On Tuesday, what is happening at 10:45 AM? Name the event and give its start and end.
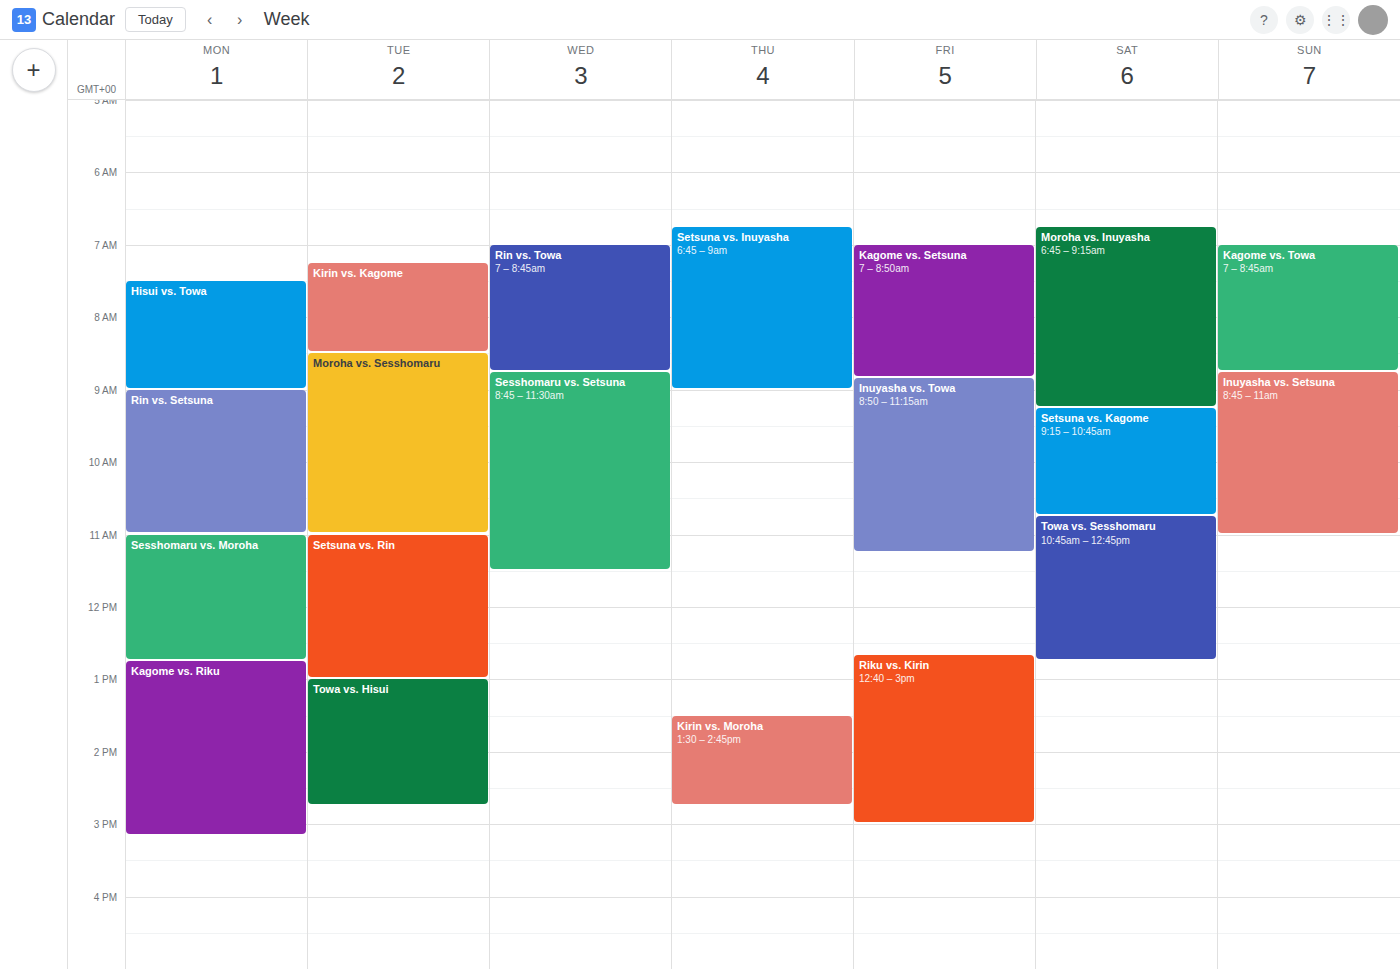
"Moroha vs. Sesshomaru", 8:30 AM to 11:00 AM